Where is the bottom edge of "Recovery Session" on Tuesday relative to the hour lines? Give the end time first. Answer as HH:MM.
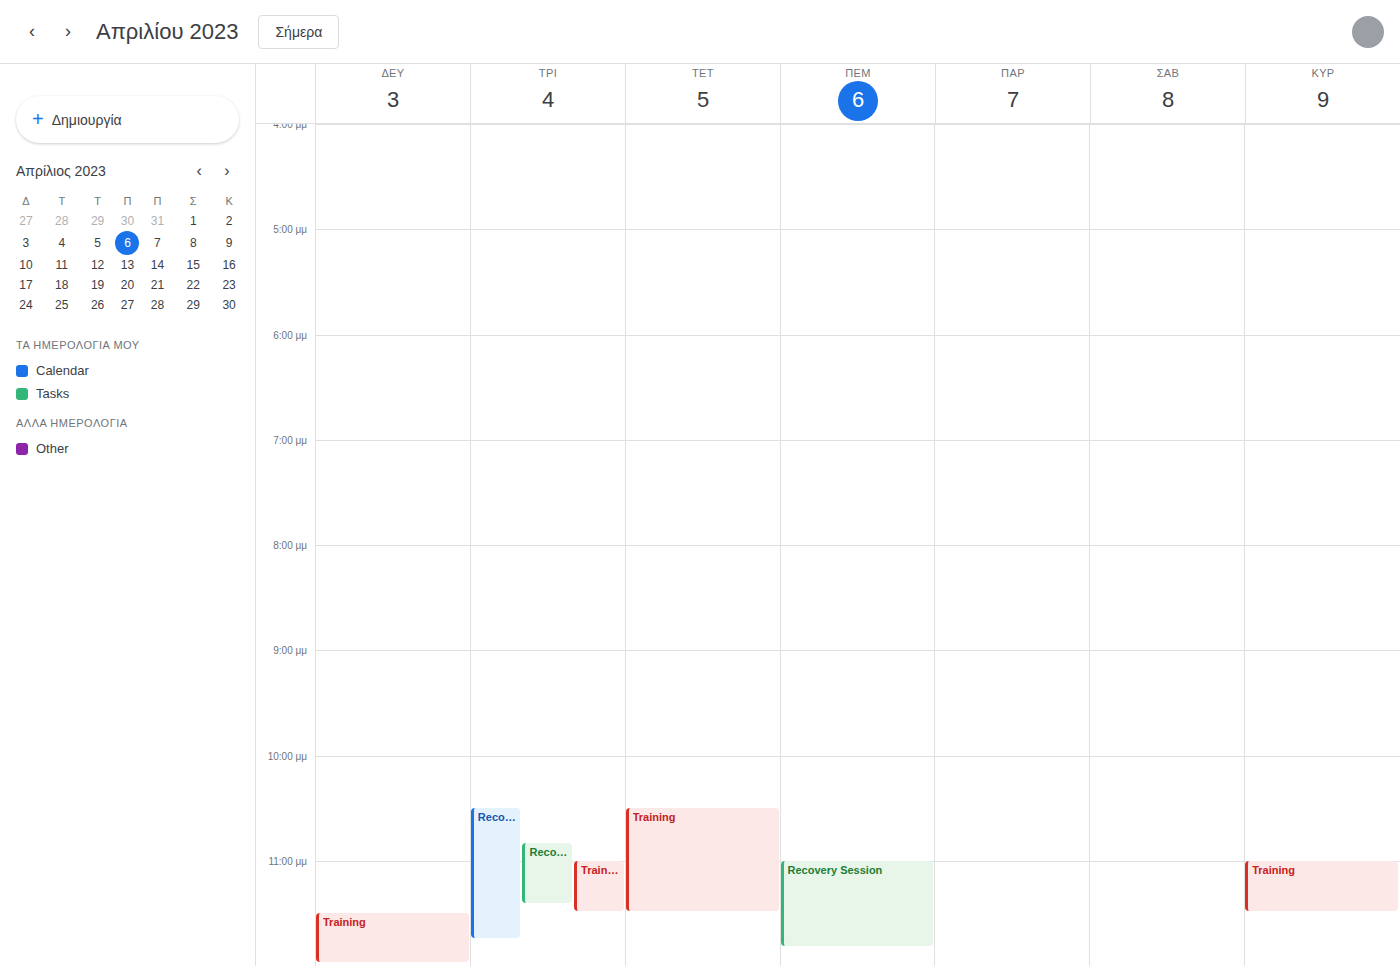
23:25 -- neither: 25 minutes below the 23:00 line and 35 minutes above the 24:00 line.